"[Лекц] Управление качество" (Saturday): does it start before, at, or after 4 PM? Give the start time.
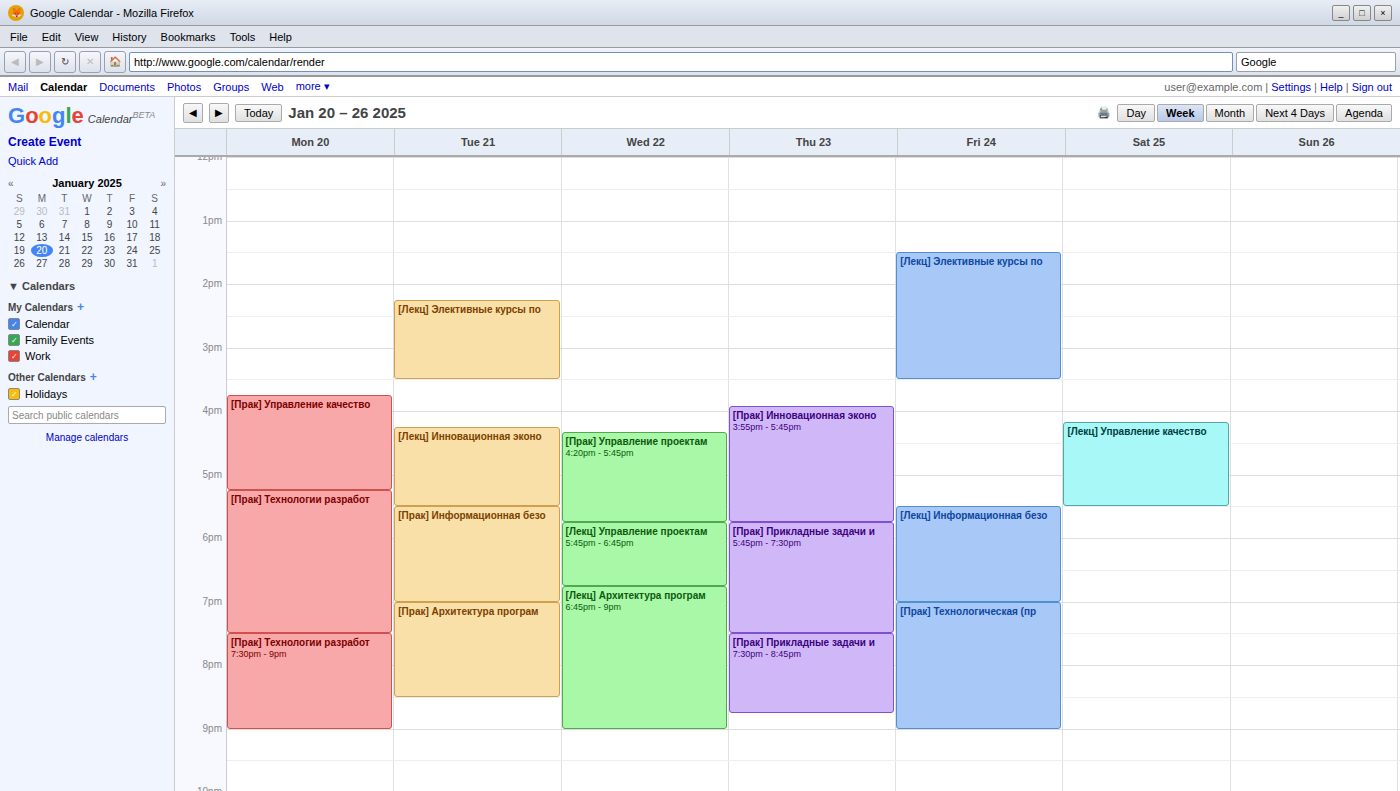
4:10 PM -- after 4 PM, 10 minutes below the 4 PM line.